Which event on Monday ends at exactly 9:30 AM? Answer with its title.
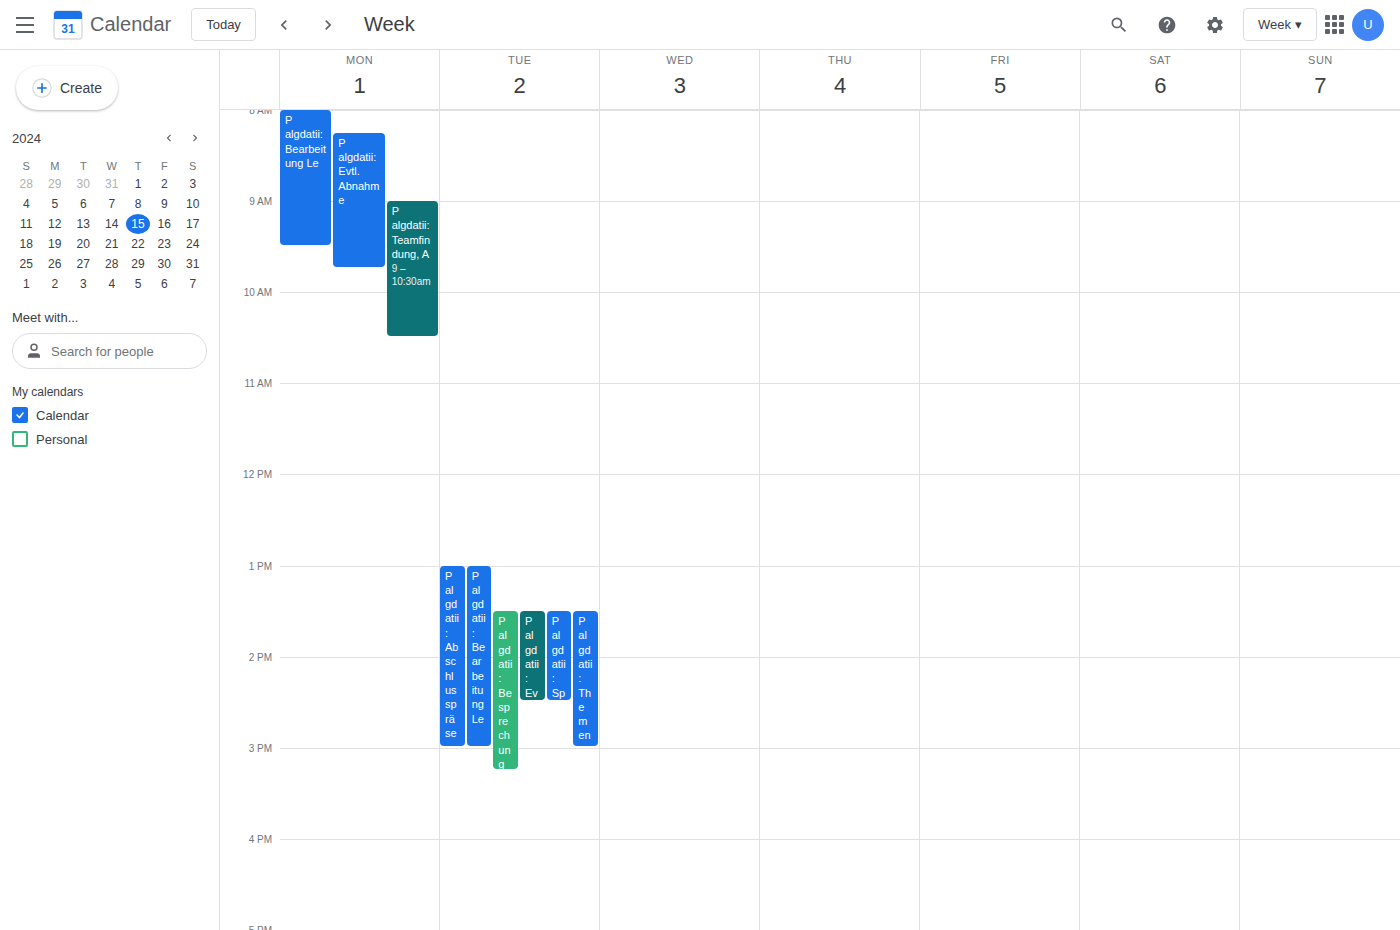
"P algdatii: Bearbeitung Le"